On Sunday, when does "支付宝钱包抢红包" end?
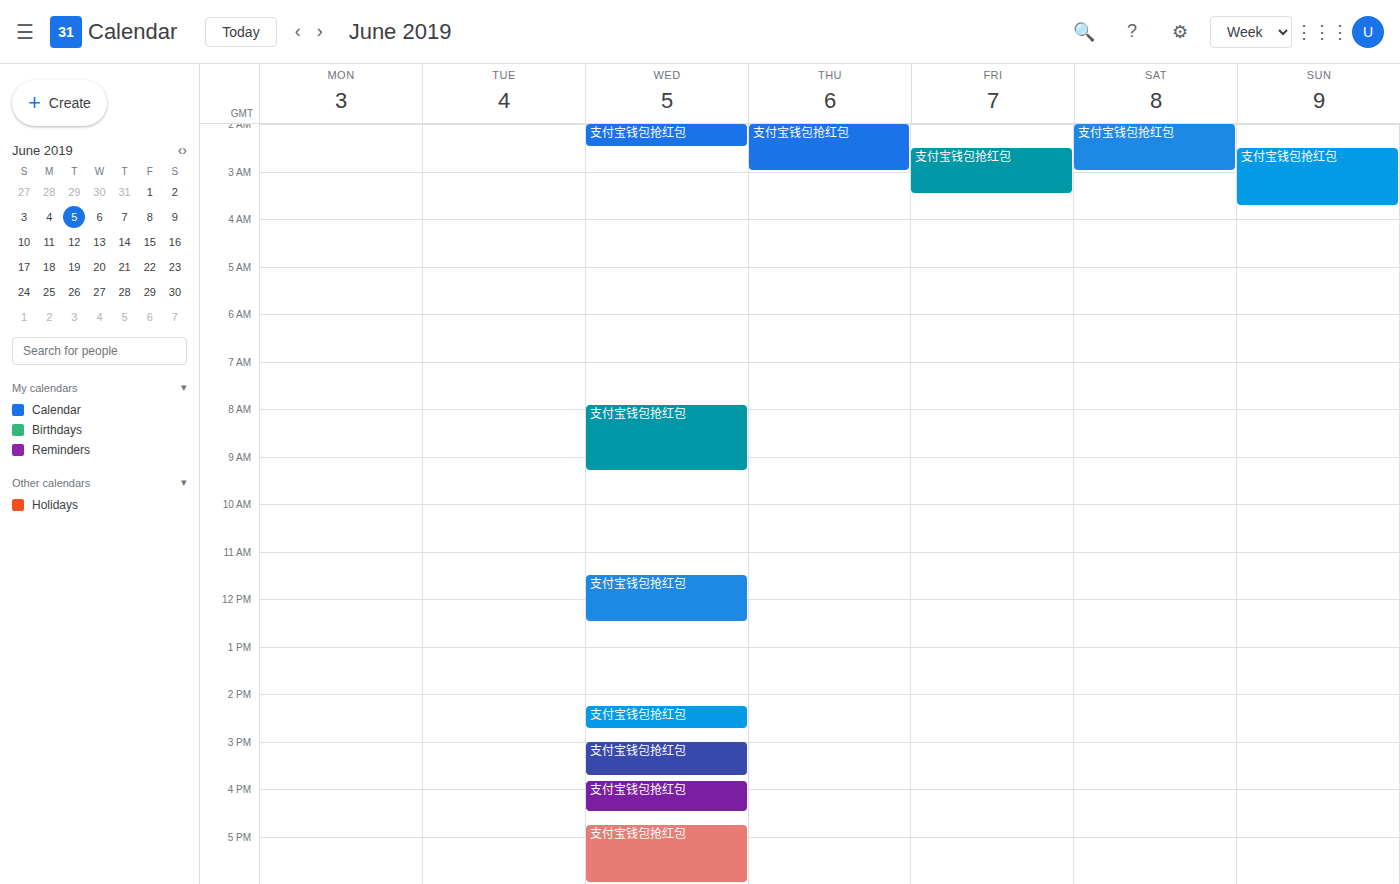
3:45 AM